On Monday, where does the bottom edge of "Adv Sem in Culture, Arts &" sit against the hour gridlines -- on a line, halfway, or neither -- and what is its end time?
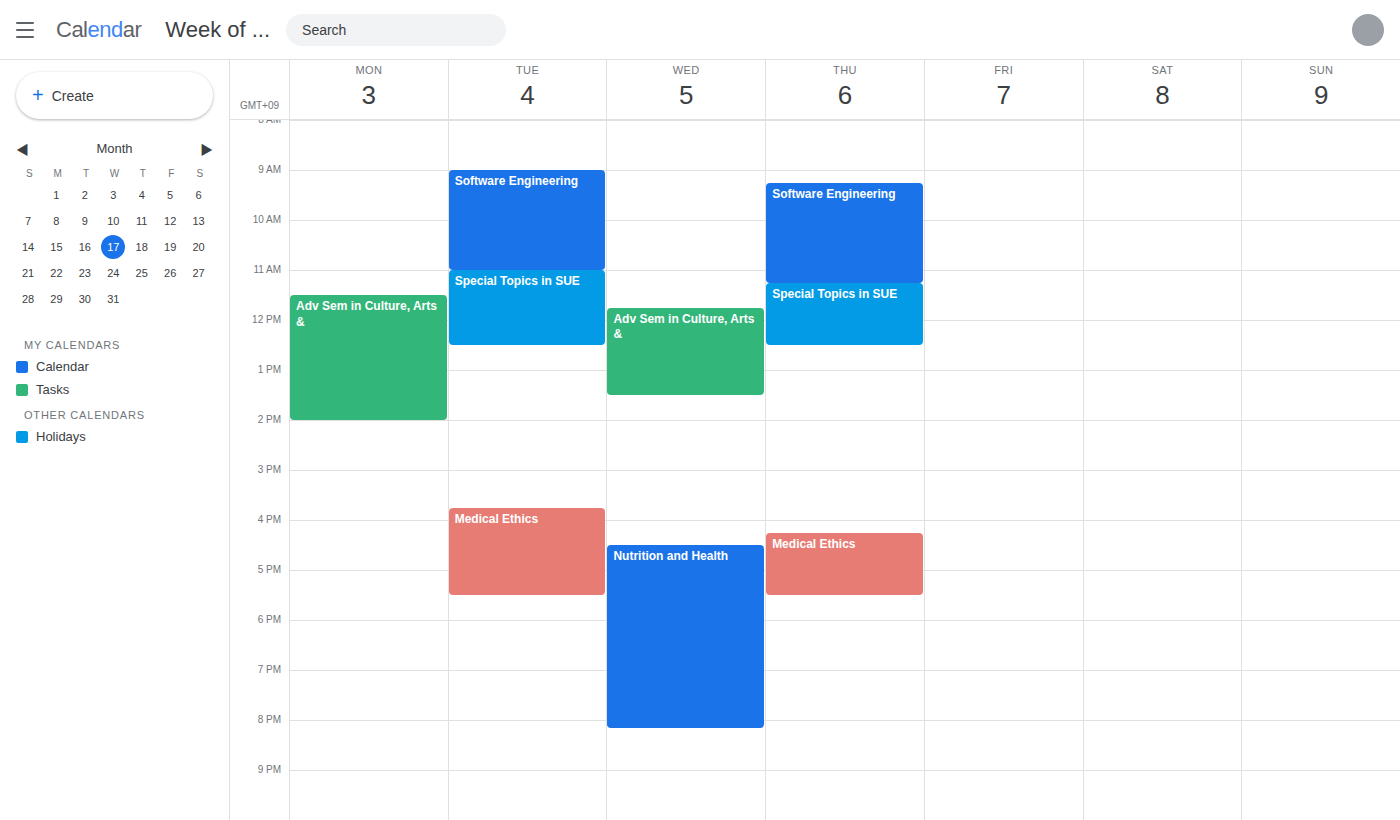
2:00 PM -- exactly on the 2 PM line.